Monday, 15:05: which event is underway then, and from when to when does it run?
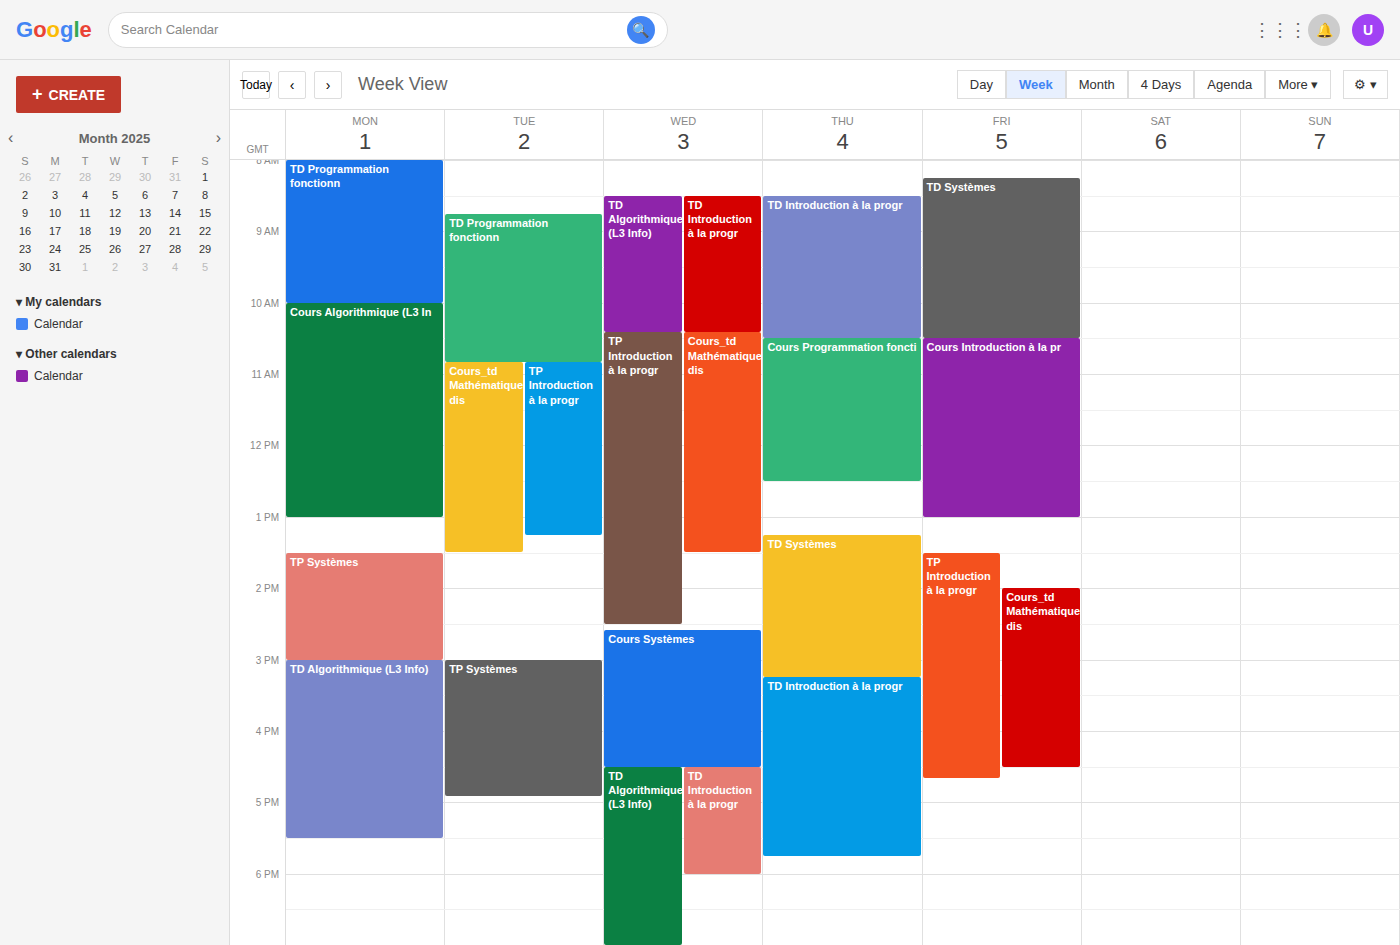
"TD Algorithmique (L3 Info)", 15:00 to 17:30